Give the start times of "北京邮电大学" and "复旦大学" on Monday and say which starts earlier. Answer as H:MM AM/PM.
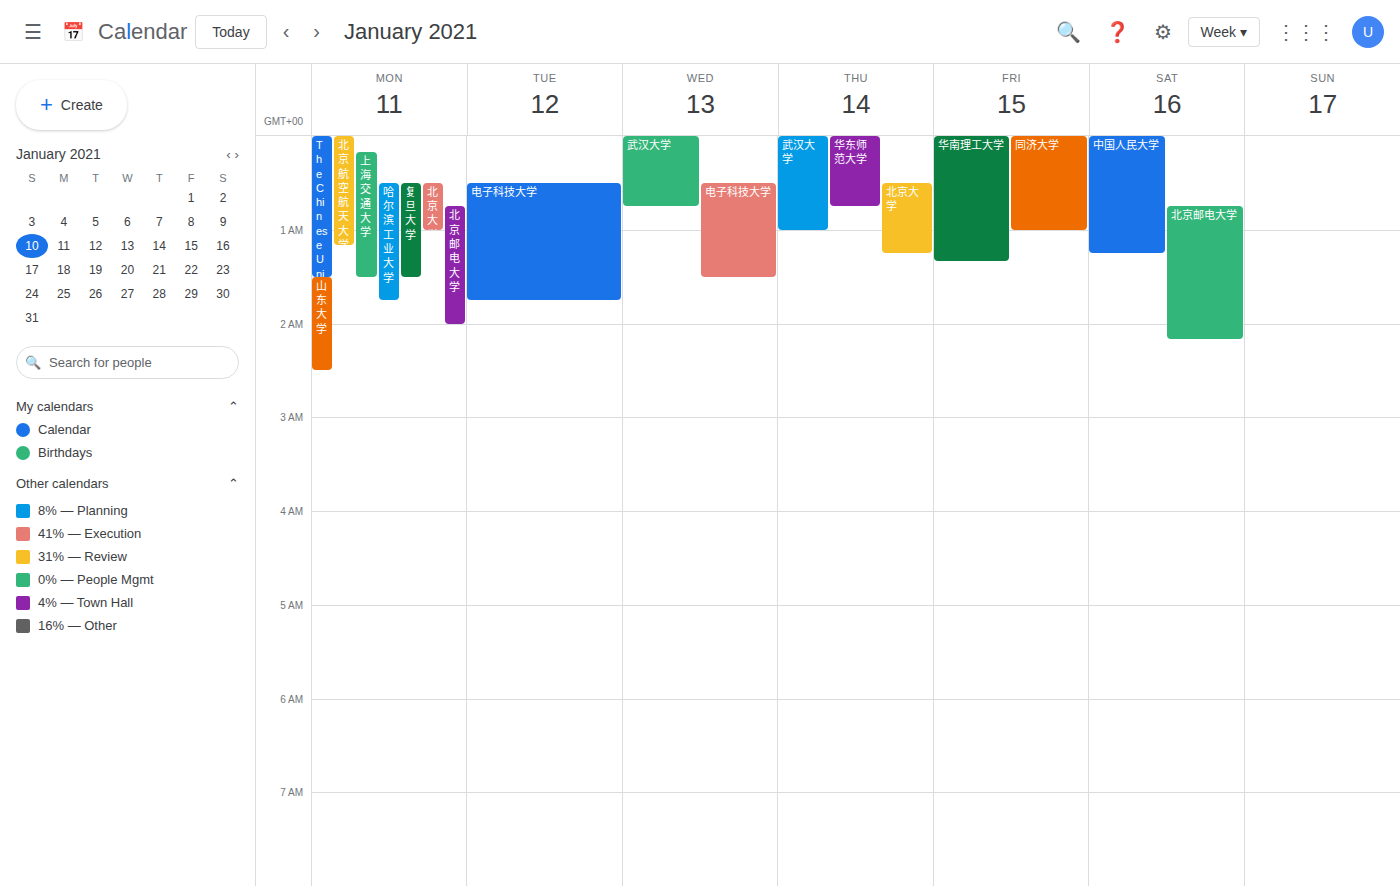
"复旦大学" 12:30 AM; "北京邮电大学" 12:45 AM.